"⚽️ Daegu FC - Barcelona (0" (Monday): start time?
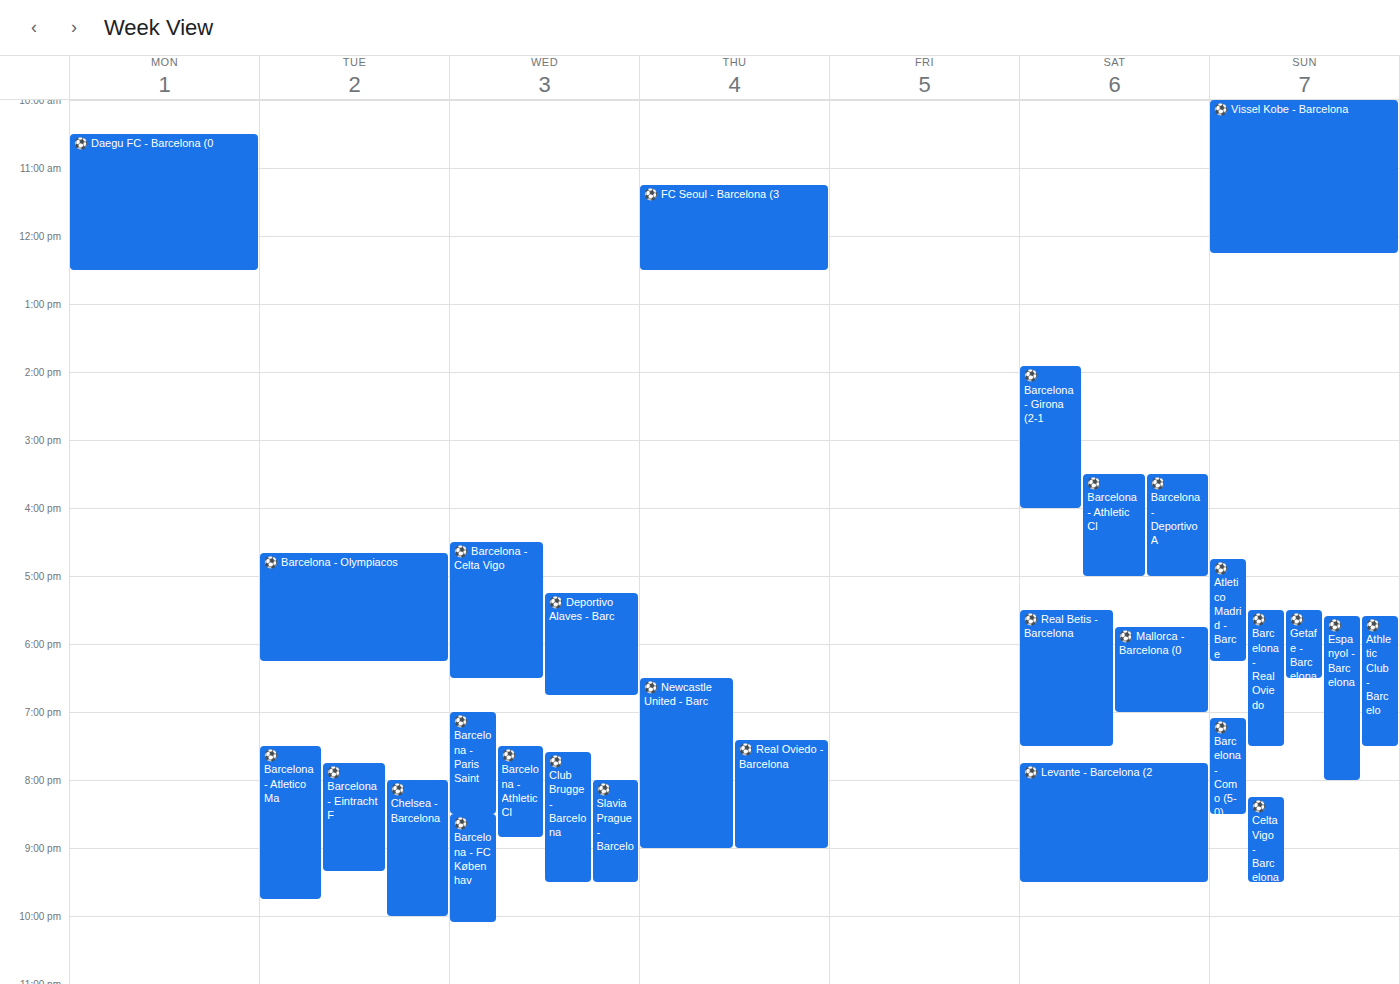
10:30 AM